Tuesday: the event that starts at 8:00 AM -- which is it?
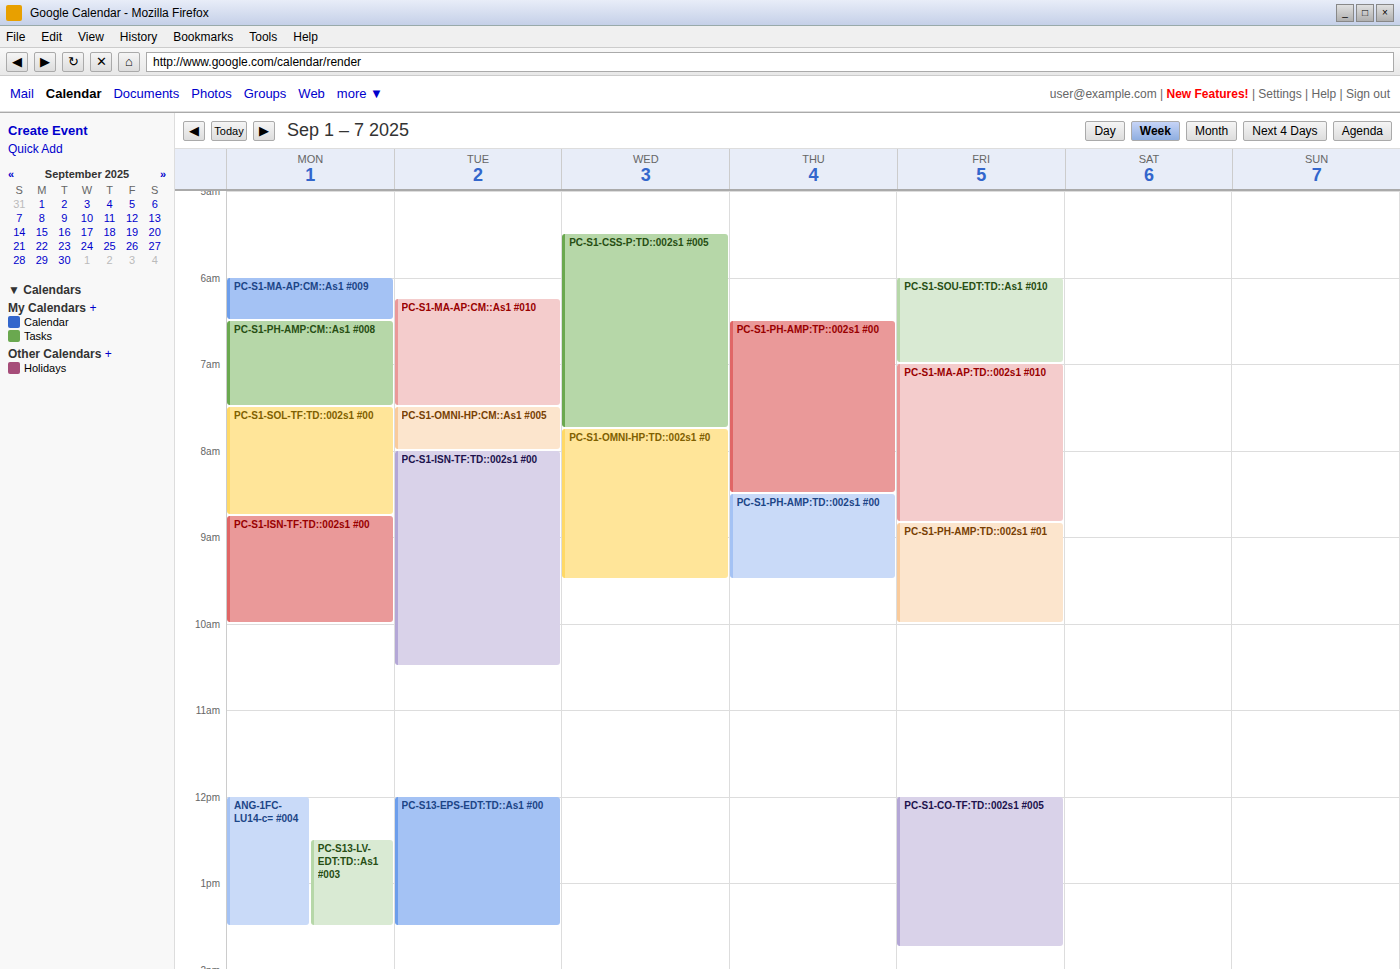
"PC-S1-ISN-TF:TD::002s1 #00"